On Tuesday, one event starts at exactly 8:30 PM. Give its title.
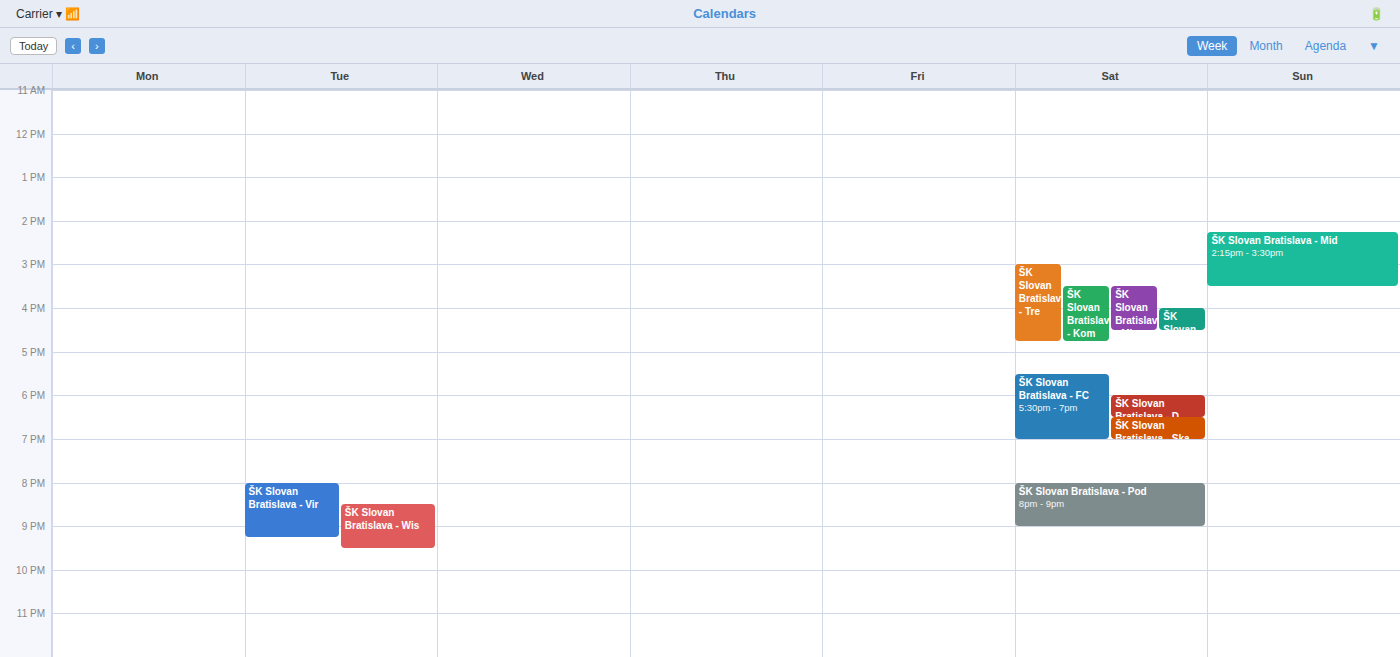
"ŠK Slovan Bratislava - Wis"